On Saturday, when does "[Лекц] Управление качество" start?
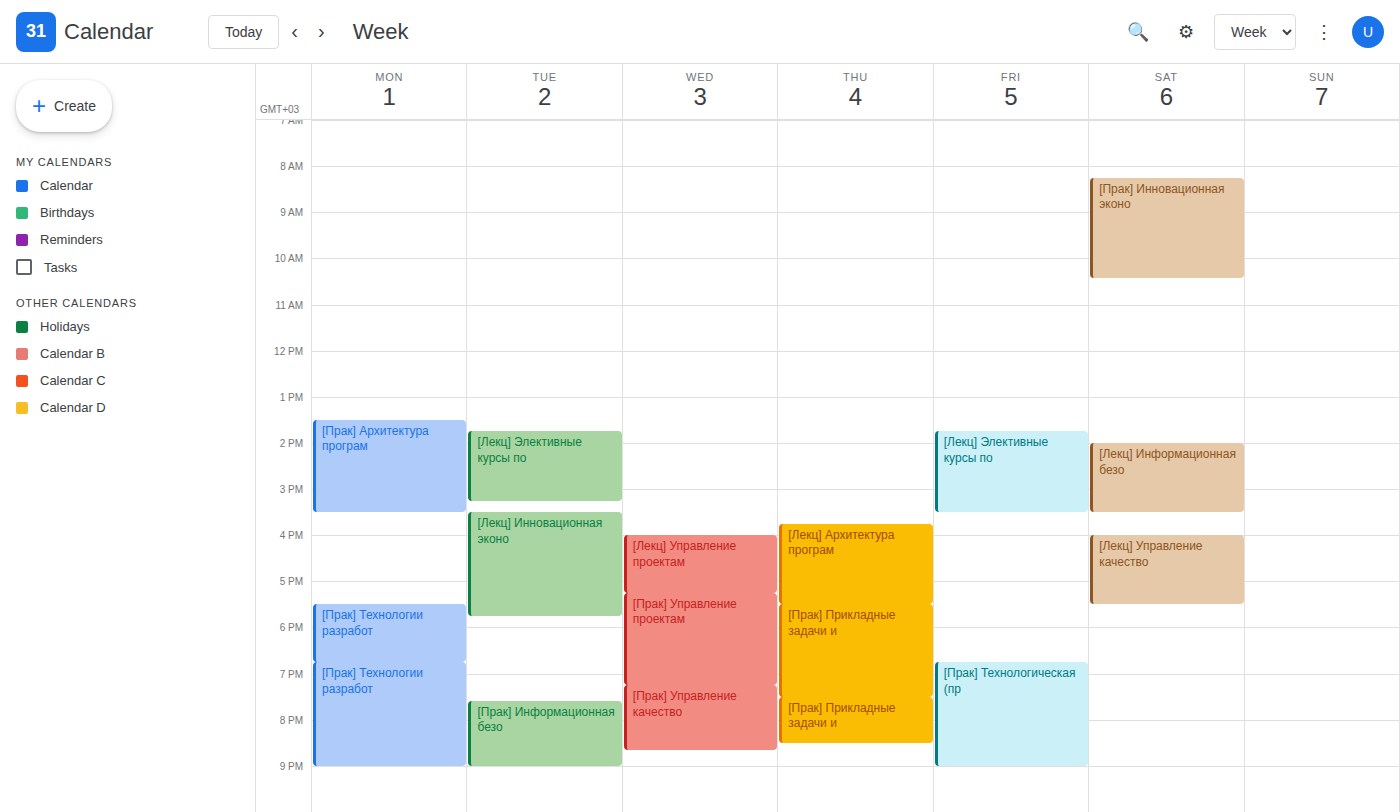
16:00